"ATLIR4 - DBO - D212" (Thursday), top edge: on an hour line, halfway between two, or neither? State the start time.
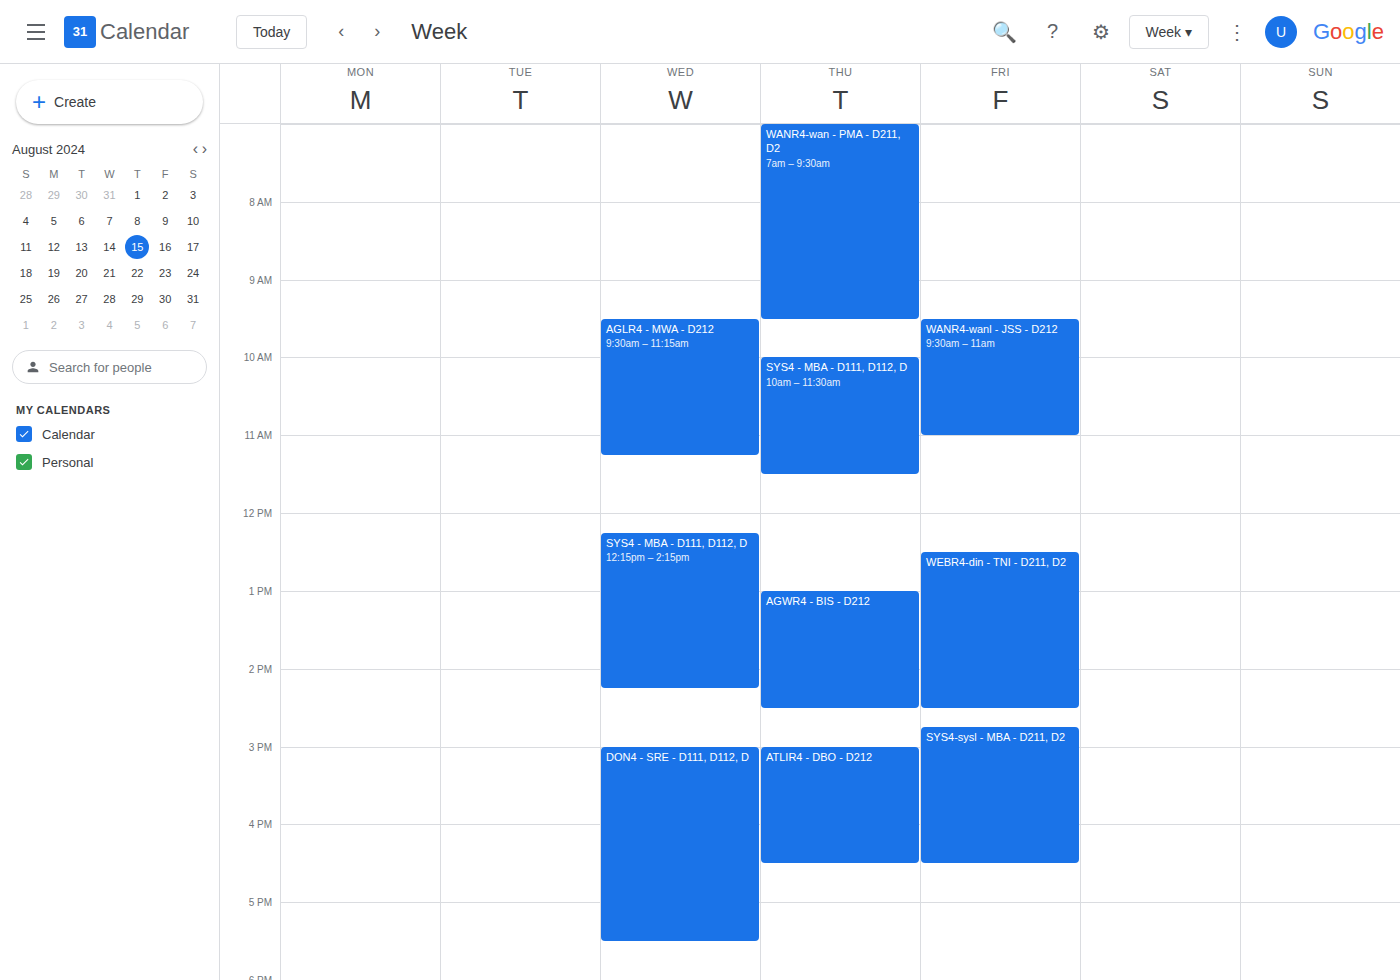
3:00 PM -- exactly on the 3 PM line.